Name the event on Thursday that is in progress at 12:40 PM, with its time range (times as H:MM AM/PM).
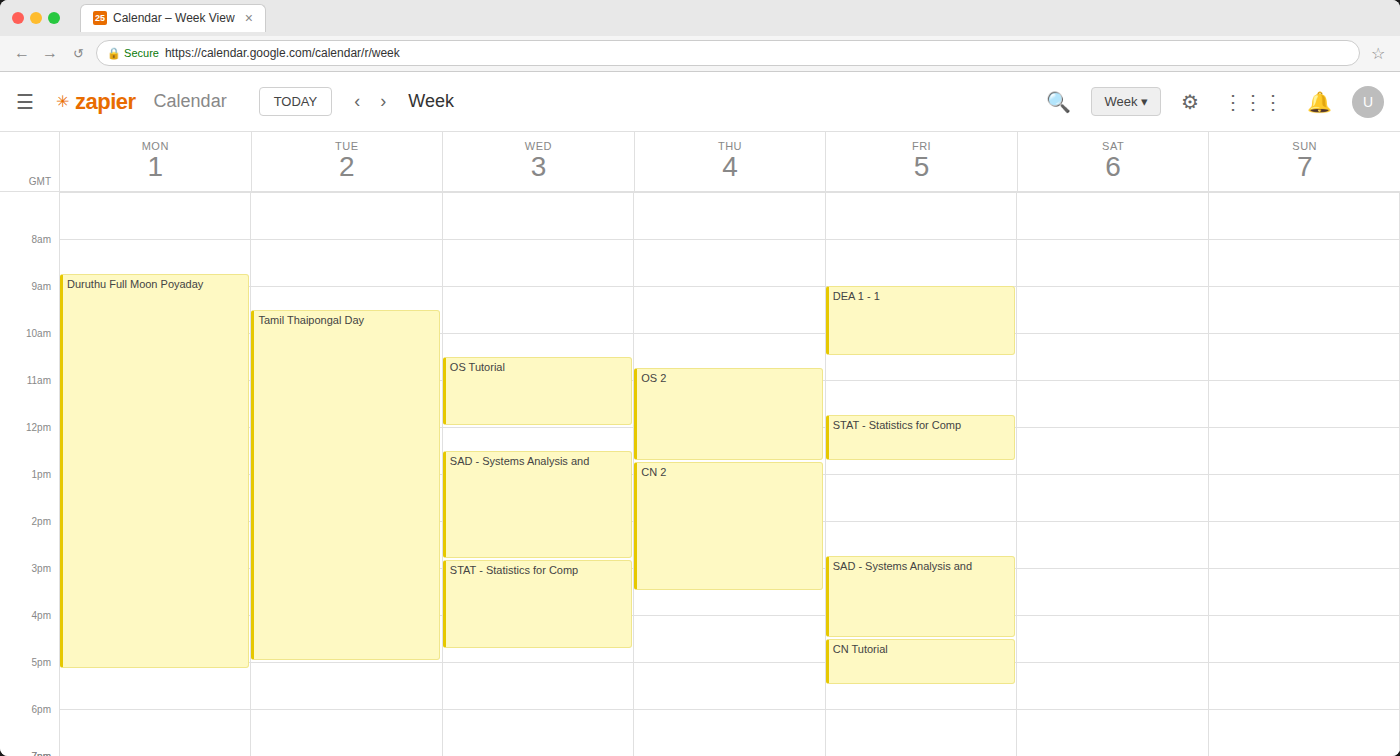
"OS 2", 10:45 AM to 12:45 PM